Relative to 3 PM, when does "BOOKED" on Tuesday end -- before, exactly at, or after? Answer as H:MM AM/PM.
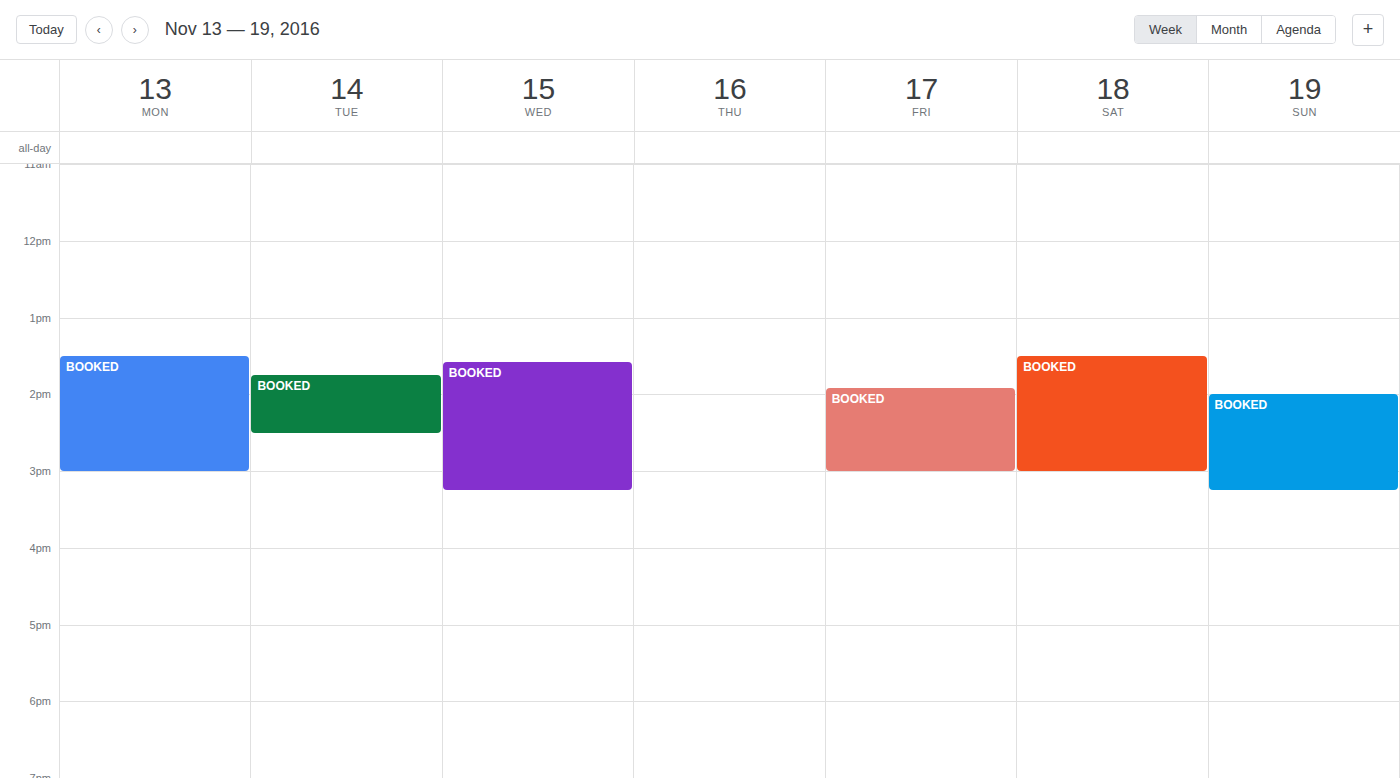
2:30 PM -- before 3 PM, 30 minutes above the 3 PM line.